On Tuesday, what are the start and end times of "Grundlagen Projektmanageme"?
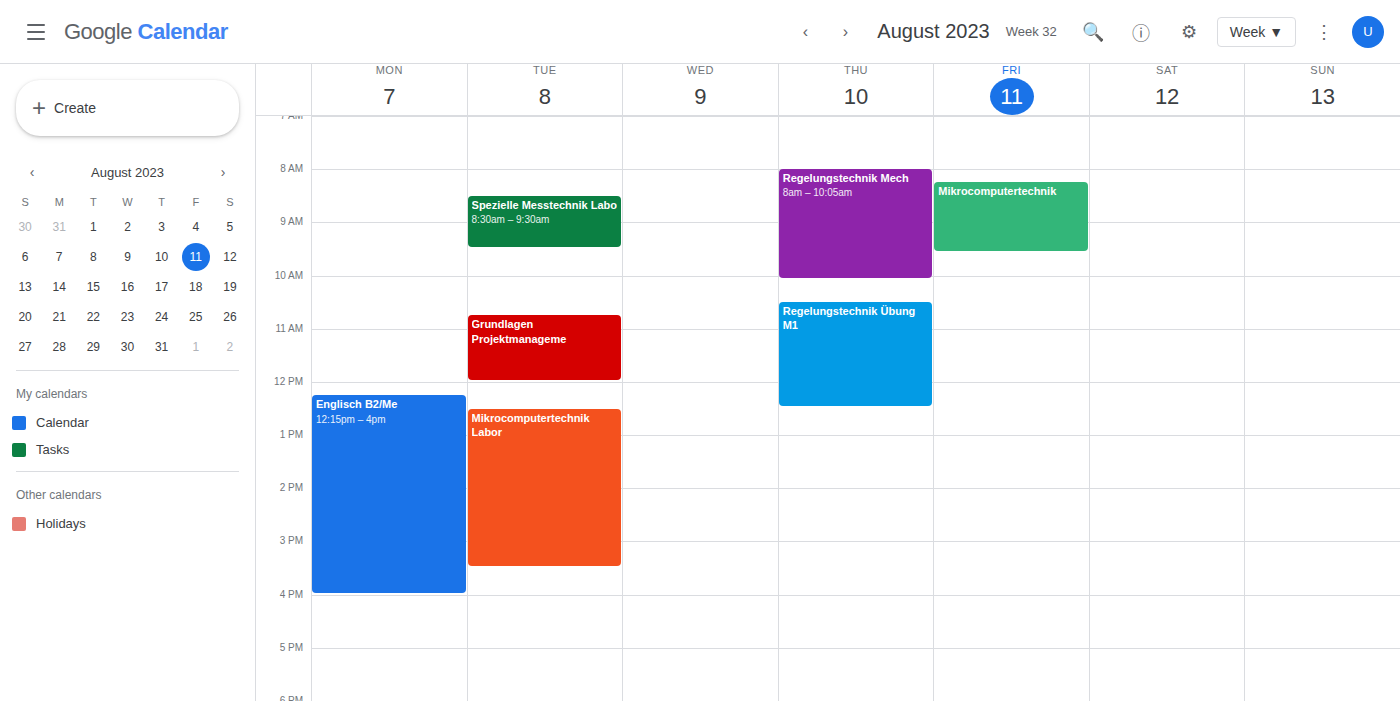
10:45 to 12:00